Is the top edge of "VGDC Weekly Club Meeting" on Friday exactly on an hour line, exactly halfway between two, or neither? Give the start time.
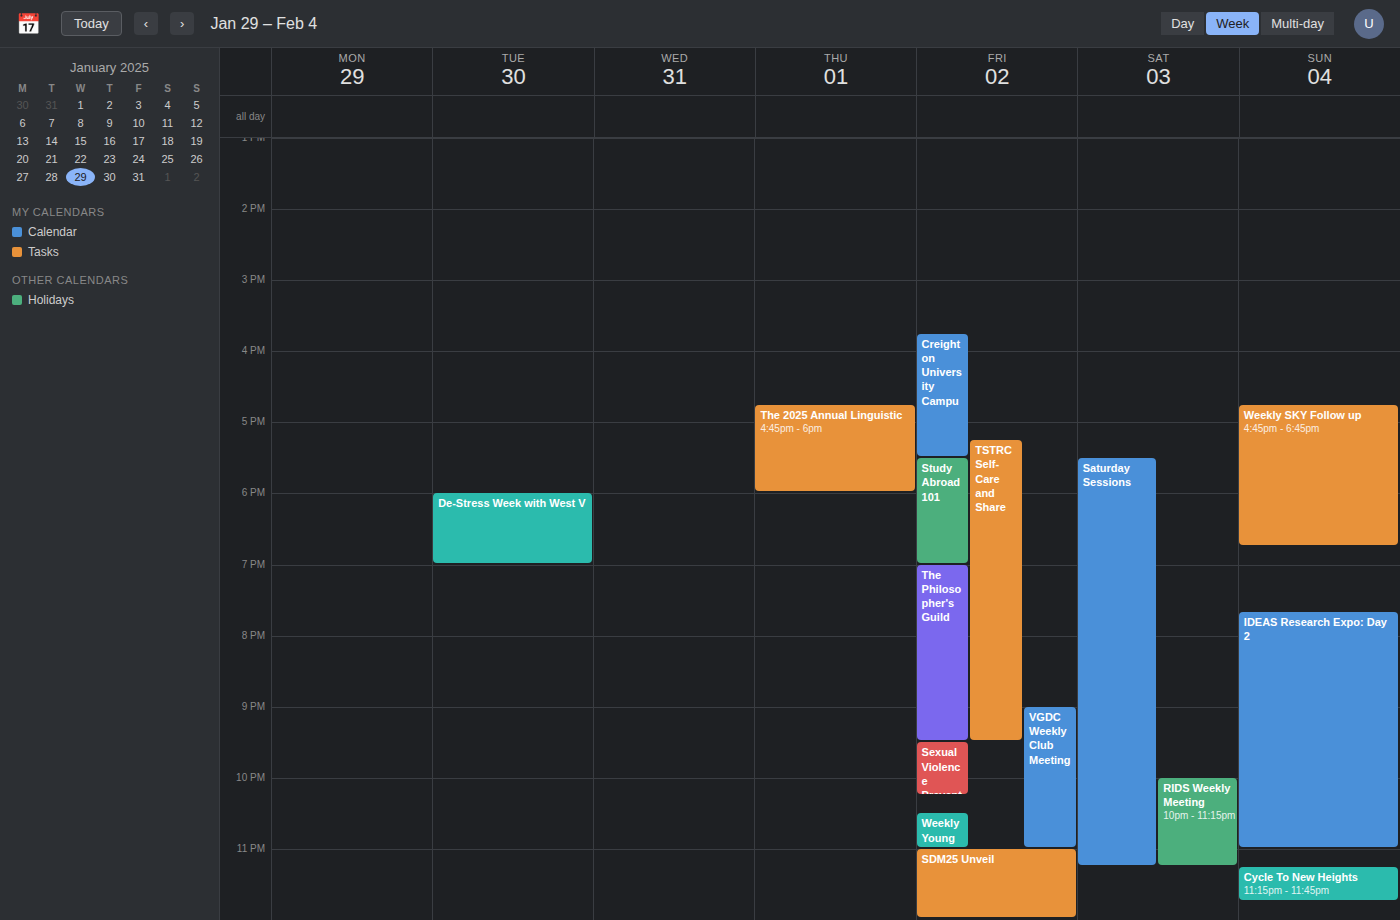
9:00 PM -- exactly on the 9 PM line.